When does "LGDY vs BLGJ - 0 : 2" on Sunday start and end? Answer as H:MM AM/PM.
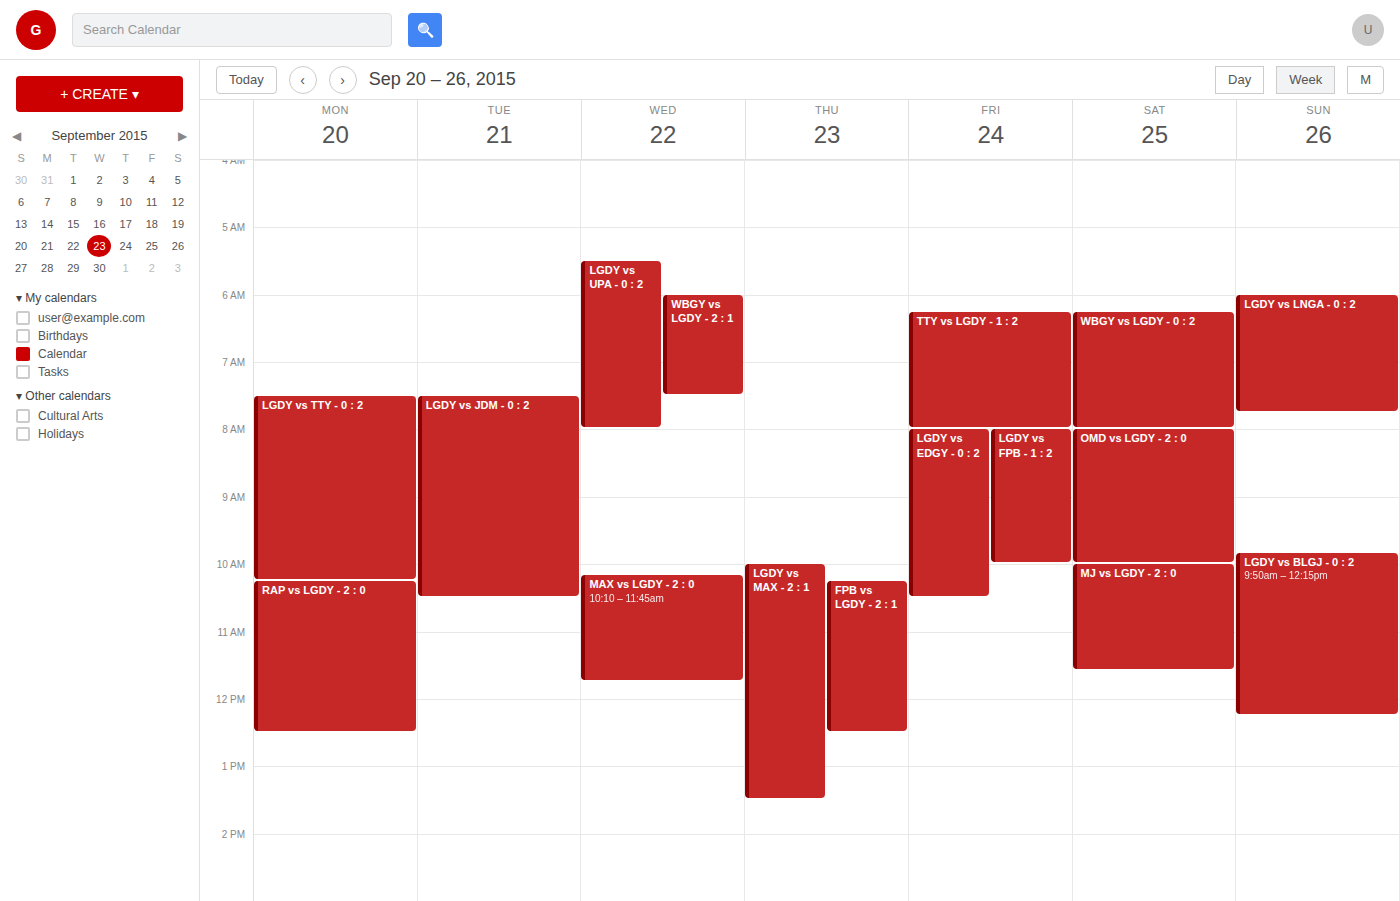
9:50 AM to 12:15 PM